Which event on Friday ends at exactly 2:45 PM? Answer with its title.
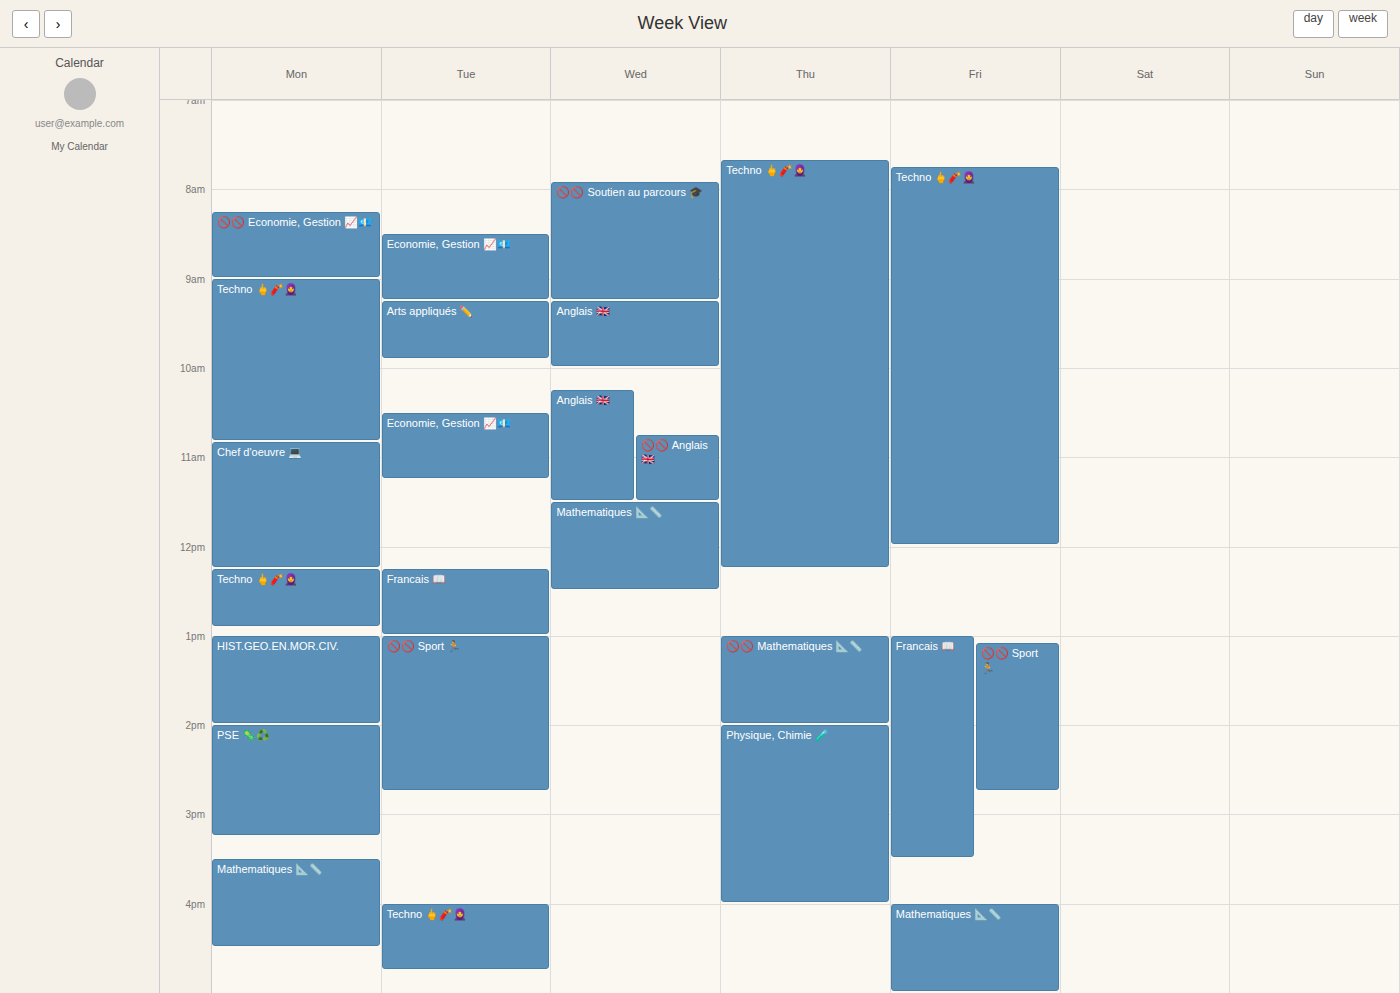
"🚫🚫 Sport 🏃"